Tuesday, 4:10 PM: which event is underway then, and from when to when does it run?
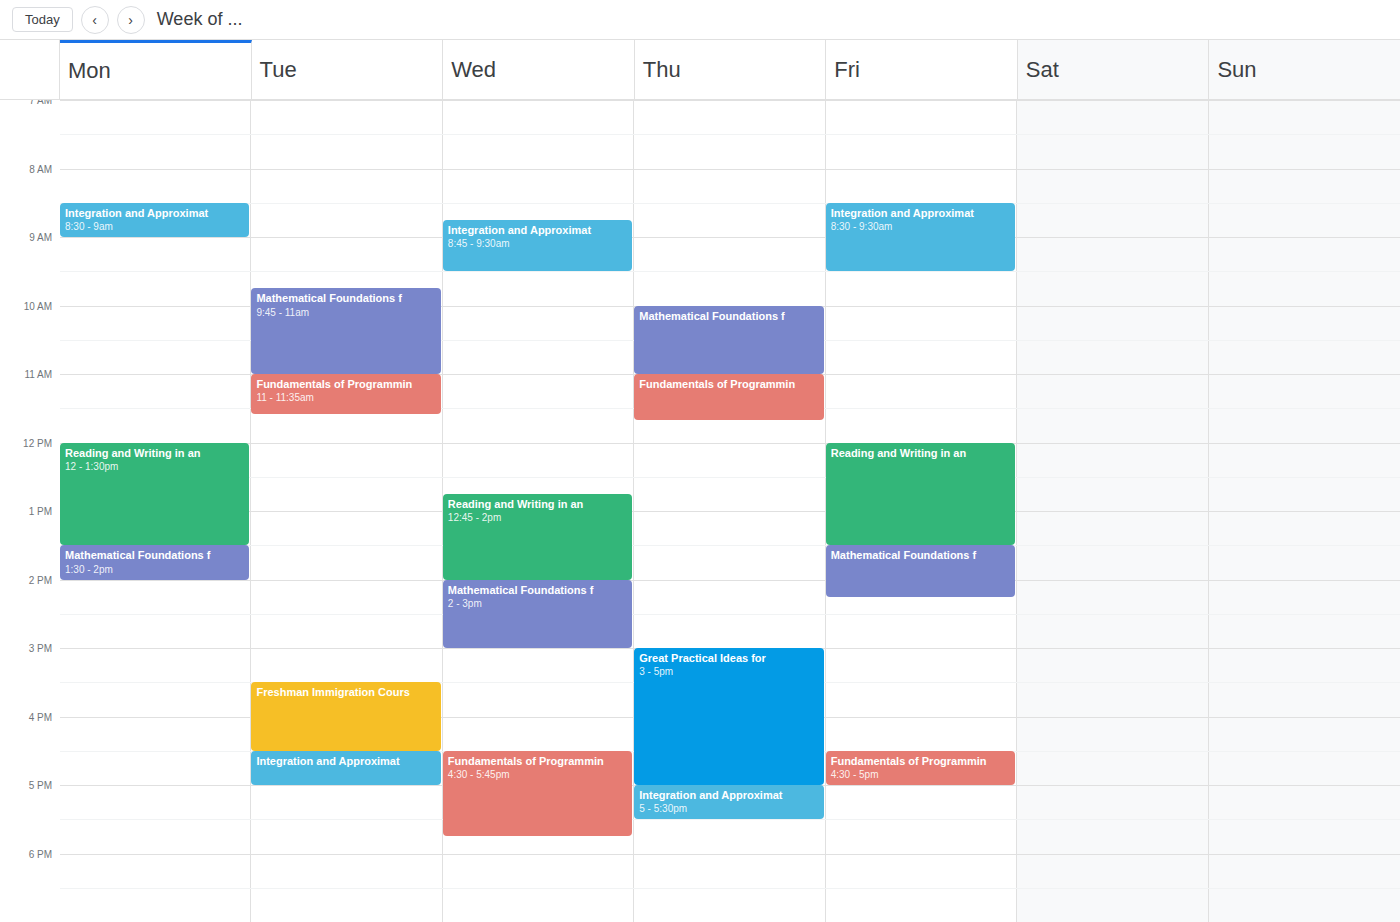
"Freshman Immigration Cours", 3:30 PM to 4:30 PM